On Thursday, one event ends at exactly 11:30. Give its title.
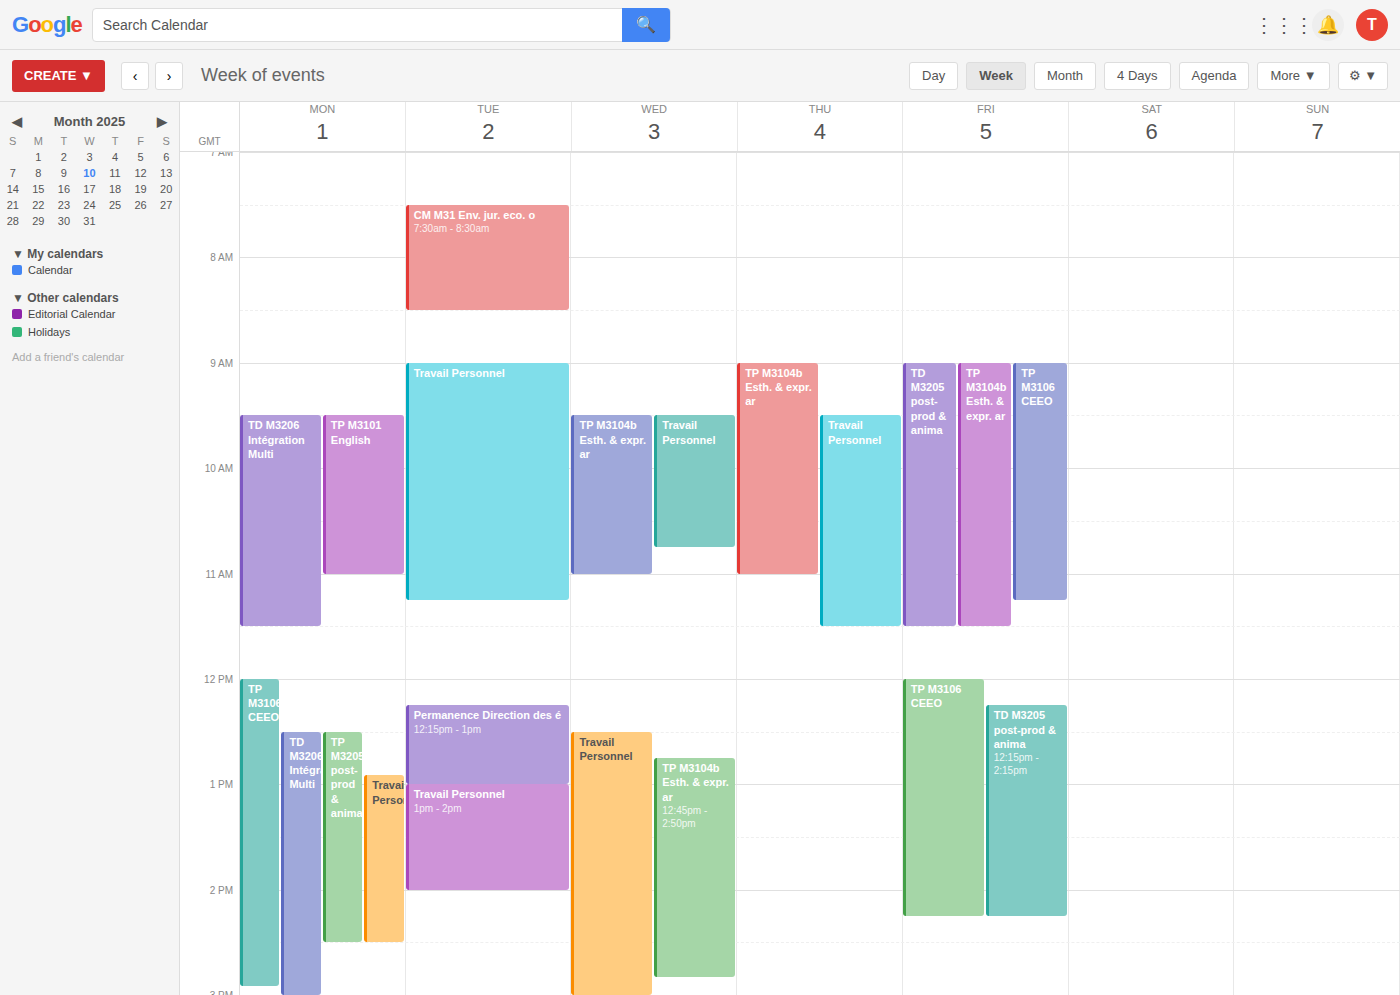
"Travail Personnel"